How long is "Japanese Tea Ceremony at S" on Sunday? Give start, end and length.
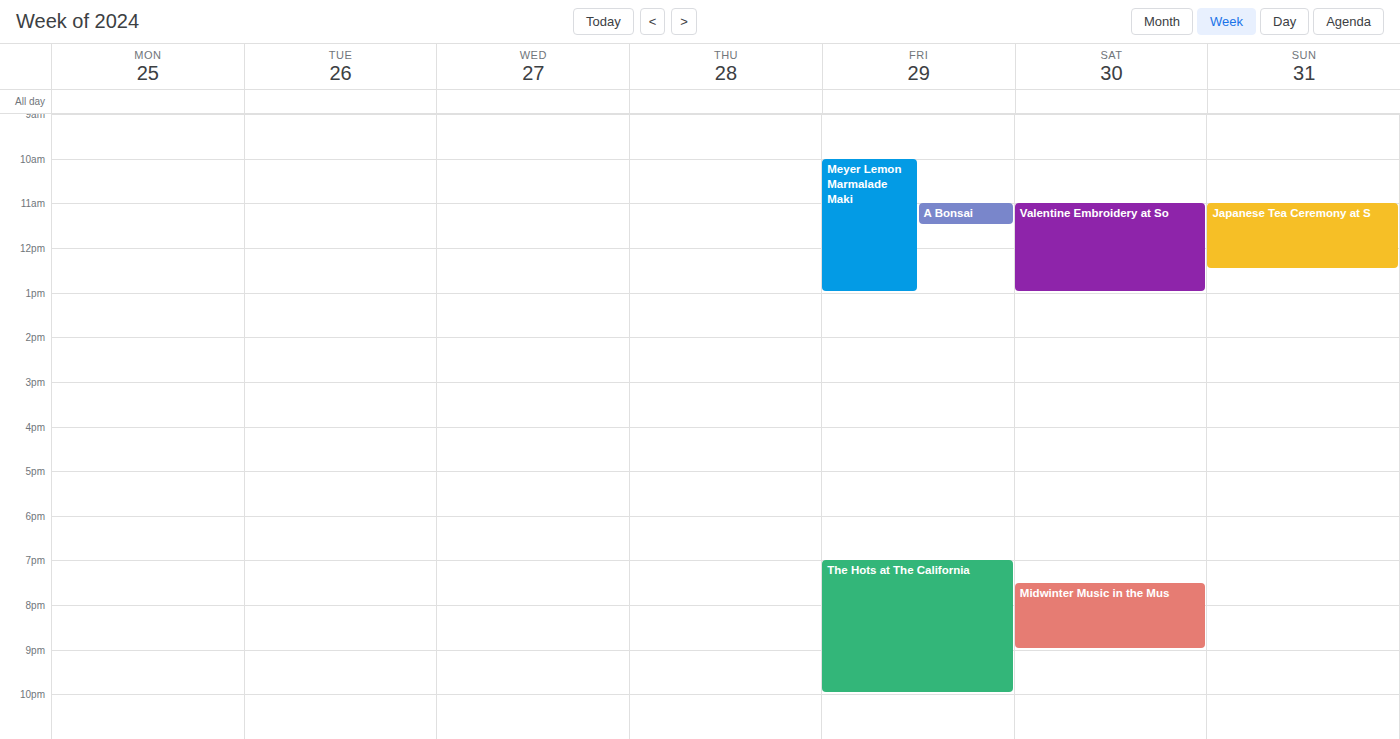
11:00 AM to 12:30 PM, 1 hour 30 minutes